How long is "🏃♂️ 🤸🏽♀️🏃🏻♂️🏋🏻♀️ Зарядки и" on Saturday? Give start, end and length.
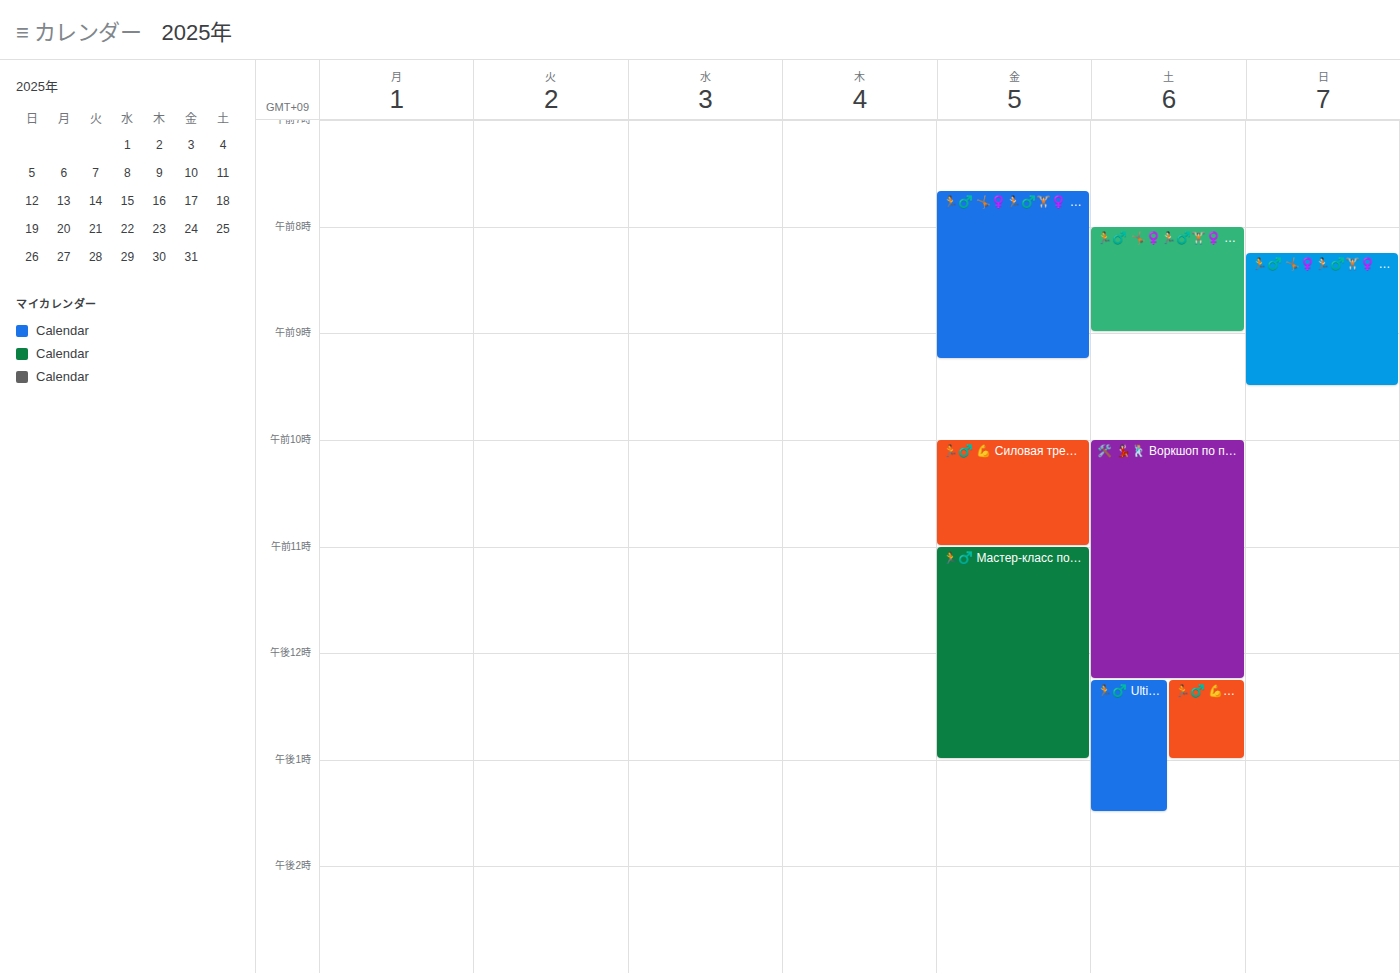
8:00 AM to 9:00 AM, 1 hour